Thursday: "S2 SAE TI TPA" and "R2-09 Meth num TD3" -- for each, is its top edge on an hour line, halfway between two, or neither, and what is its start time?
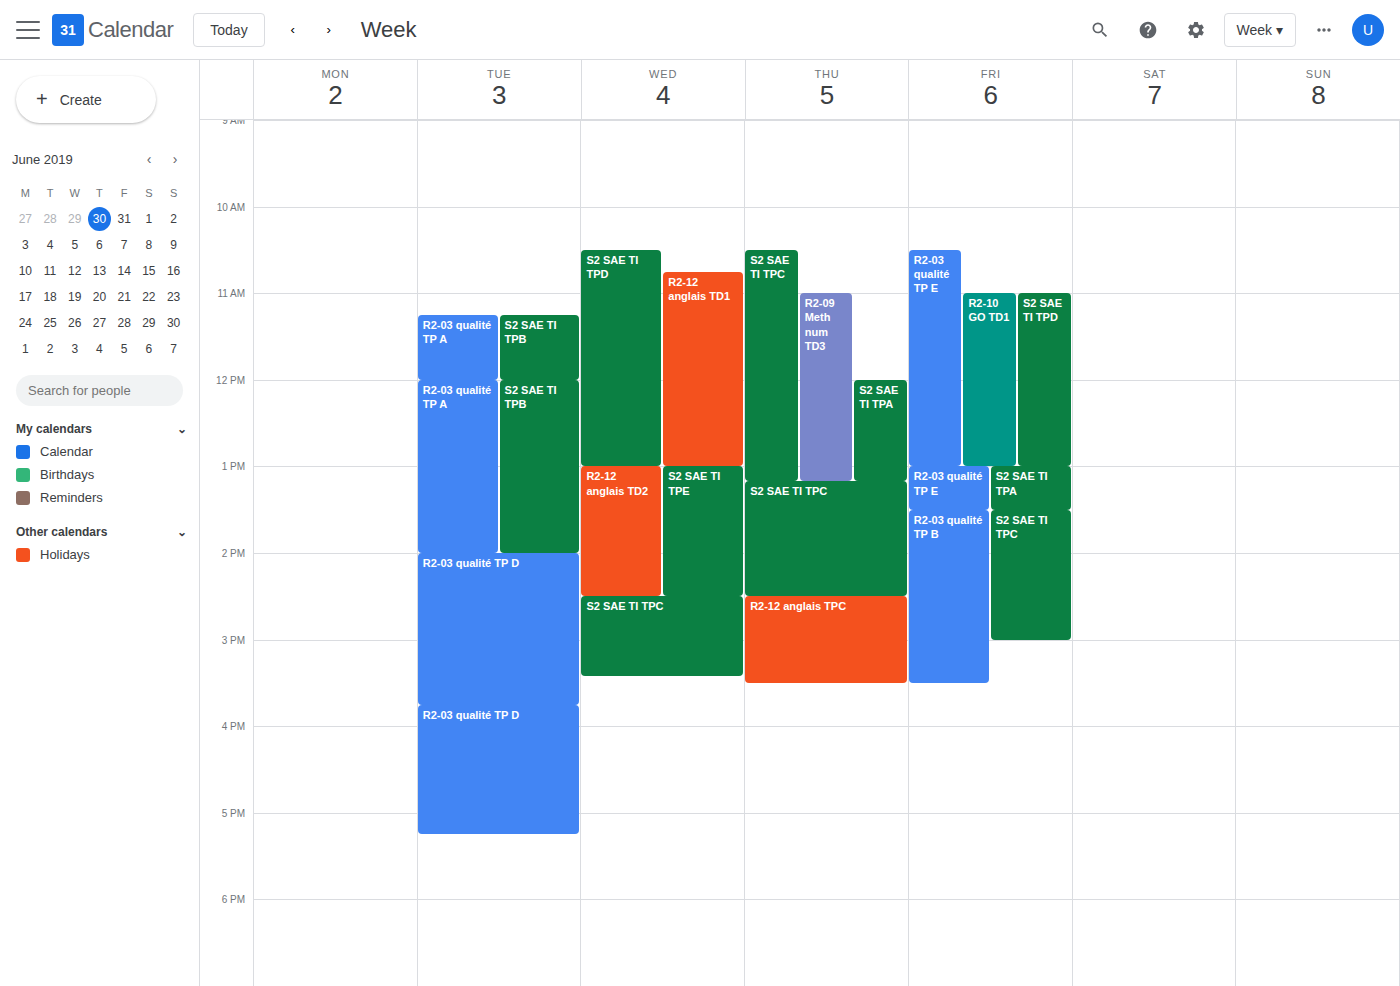
"S2 SAE TI TPA": 12:00 PM, exactly on the 12 PM line. "R2-09 Meth num TD3": 11:00 AM, exactly on the 11 AM line.